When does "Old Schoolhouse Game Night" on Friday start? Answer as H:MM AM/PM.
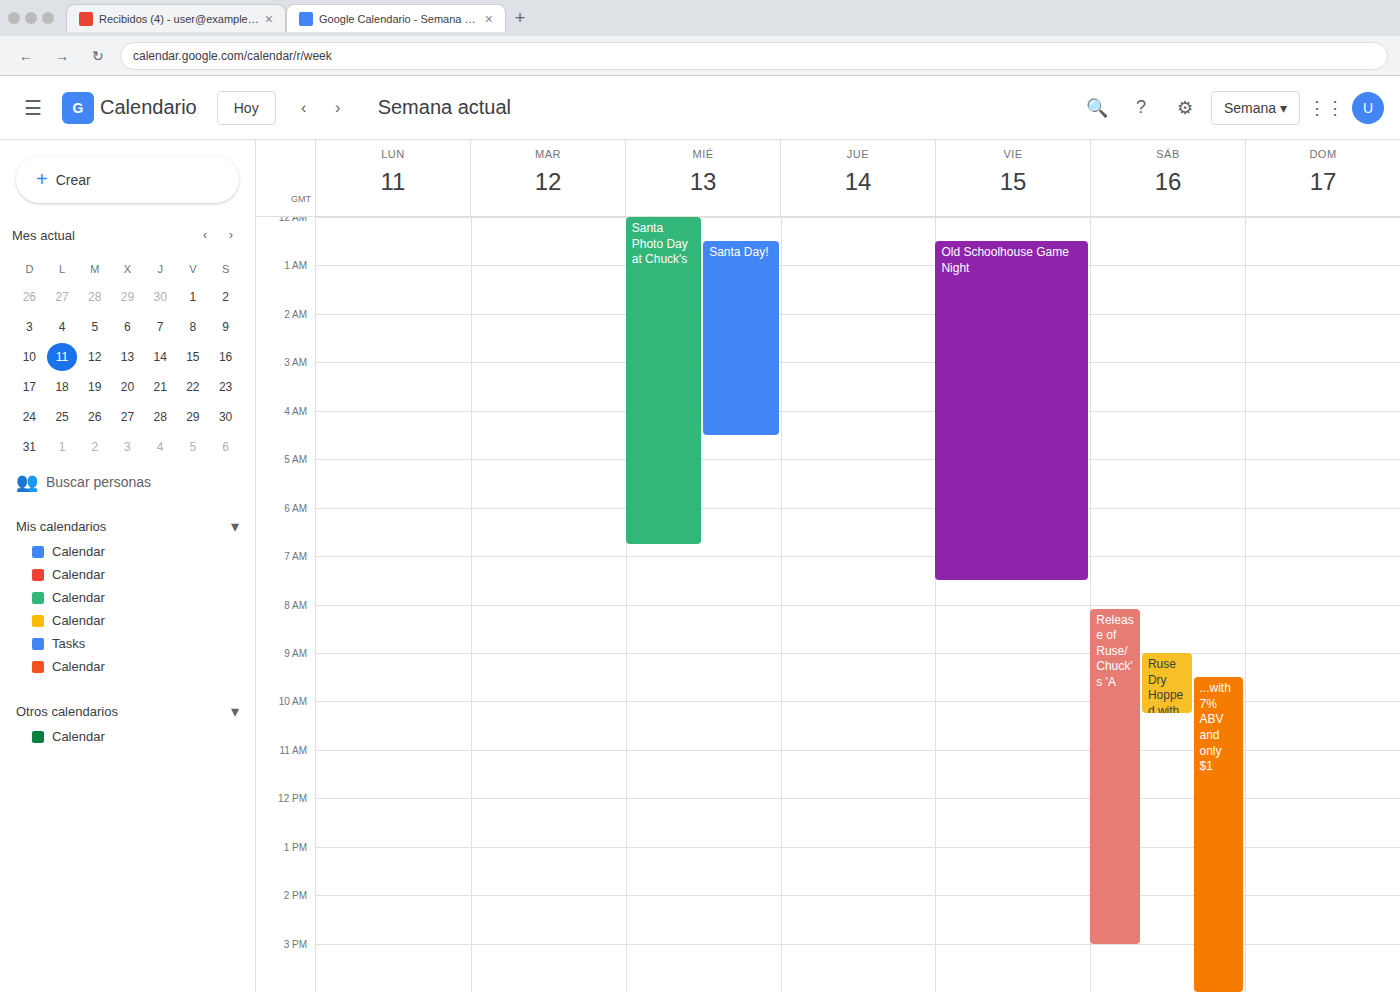
12:30 AM